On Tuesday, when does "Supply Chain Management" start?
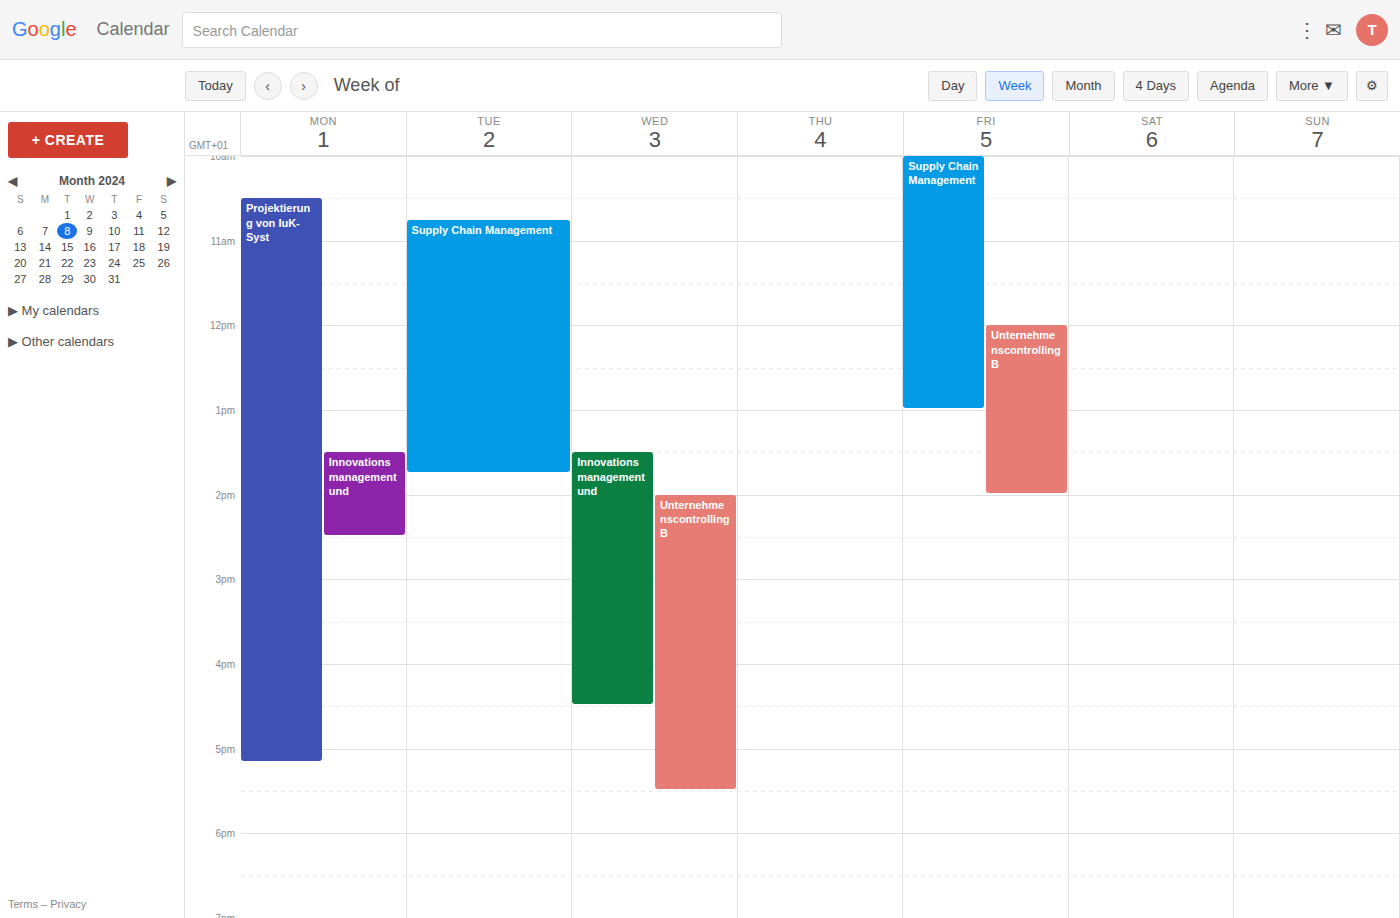
10:45 AM